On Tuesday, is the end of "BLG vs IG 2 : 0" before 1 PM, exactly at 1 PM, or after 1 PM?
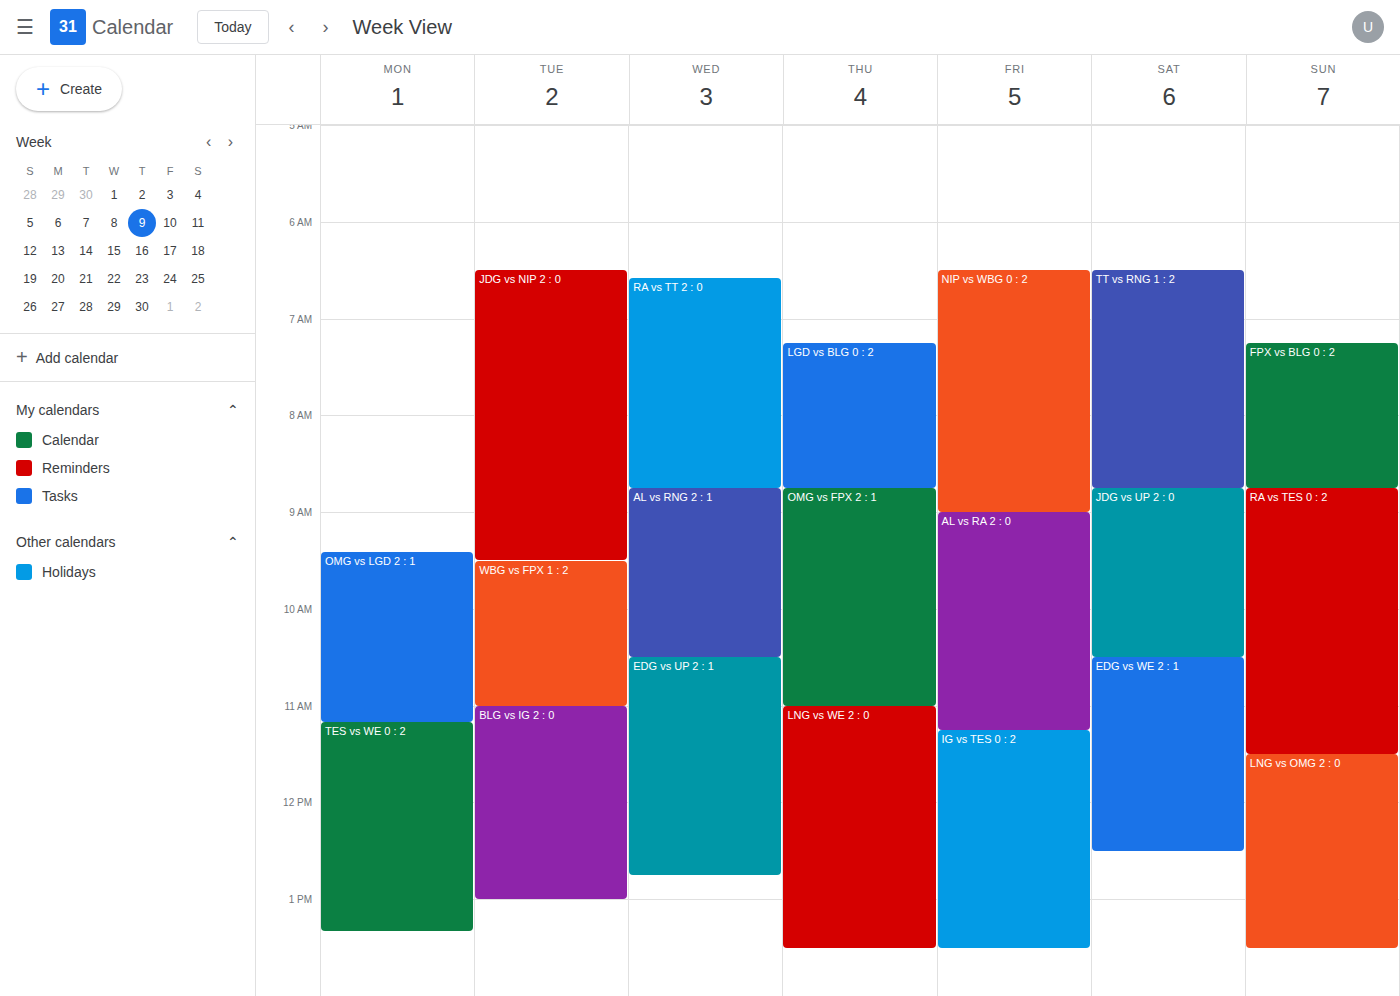
1:00 PM -- exactly at 1 PM, on the 1 PM line.